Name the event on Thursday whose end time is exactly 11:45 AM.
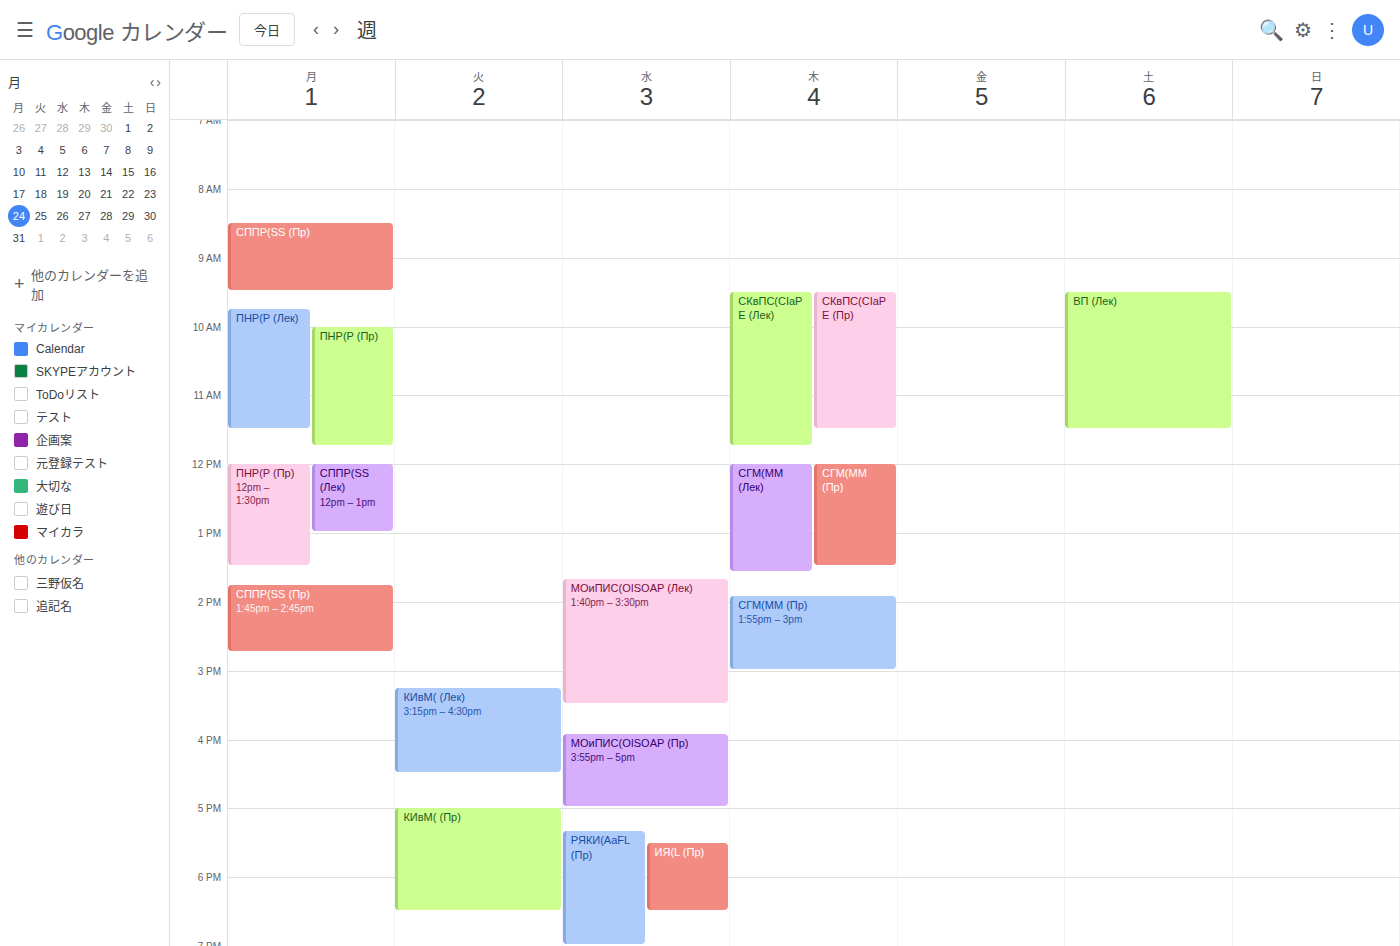
"СКвПС(CIaPE (Лек)"